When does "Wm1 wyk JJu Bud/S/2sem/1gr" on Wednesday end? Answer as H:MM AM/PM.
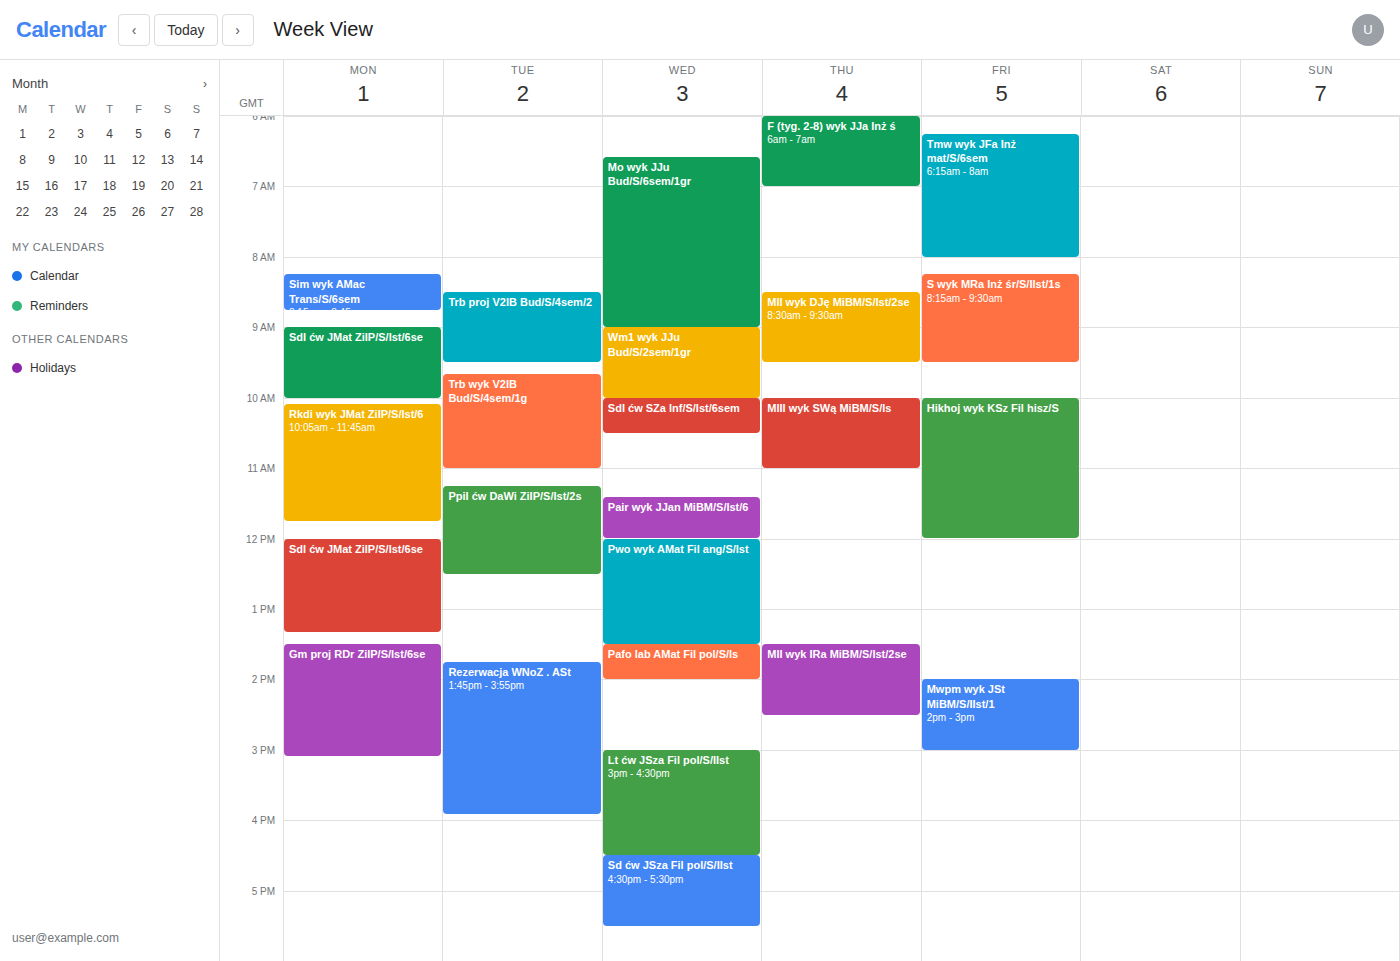
10:00 AM